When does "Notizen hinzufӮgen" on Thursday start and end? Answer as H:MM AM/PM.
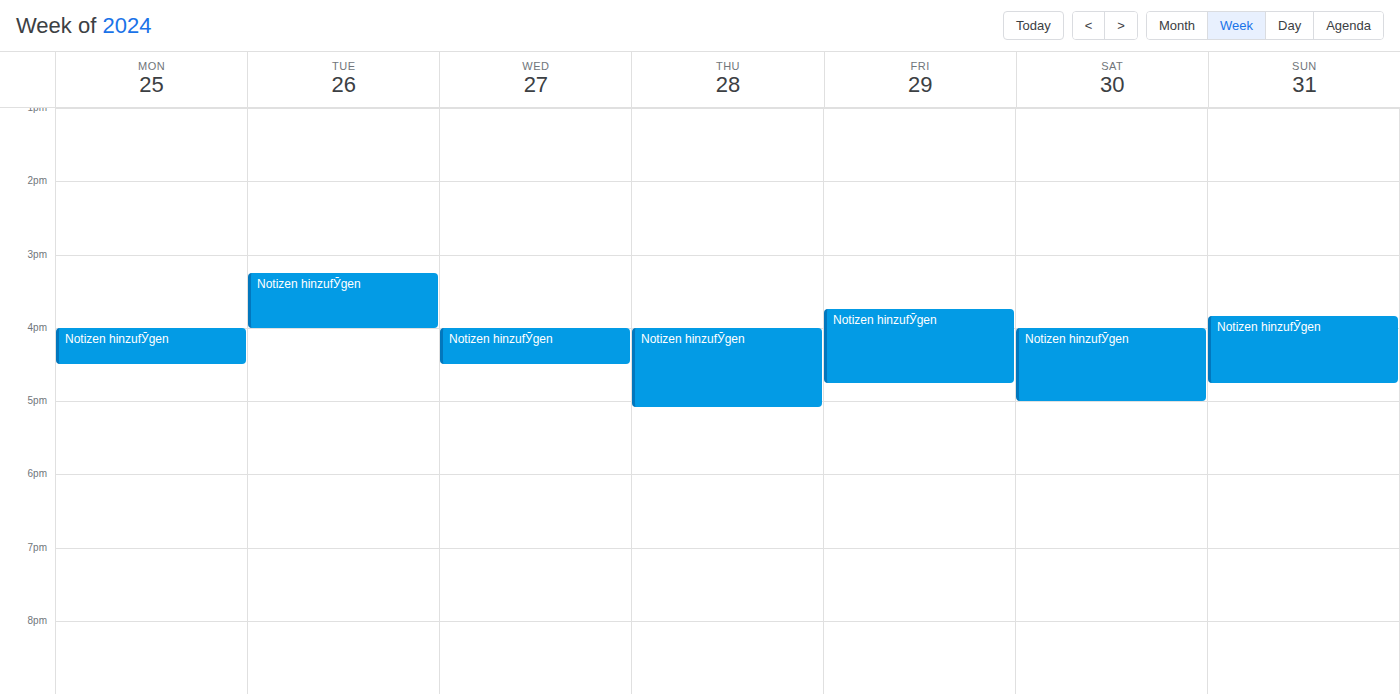
4:00 PM to 5:05 PM